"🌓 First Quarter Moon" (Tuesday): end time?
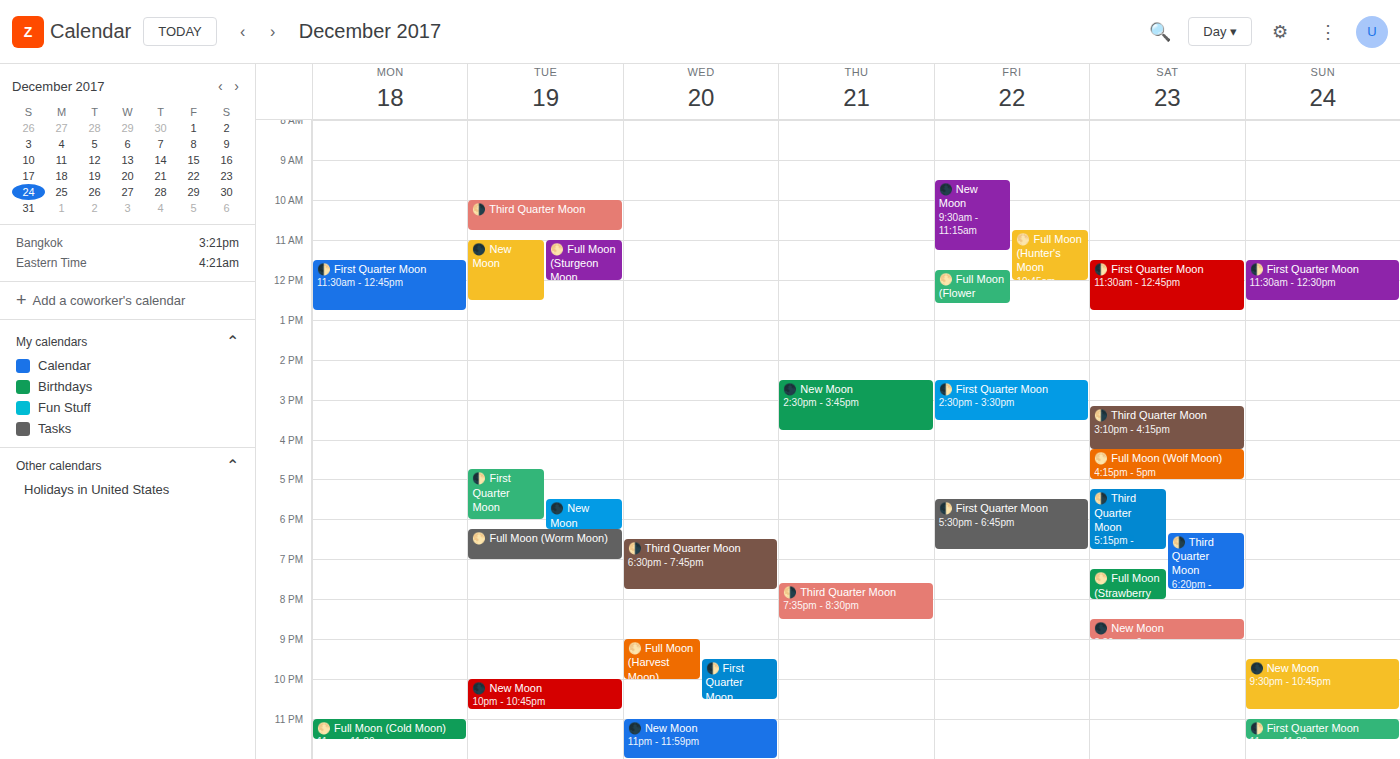
6:00 PM